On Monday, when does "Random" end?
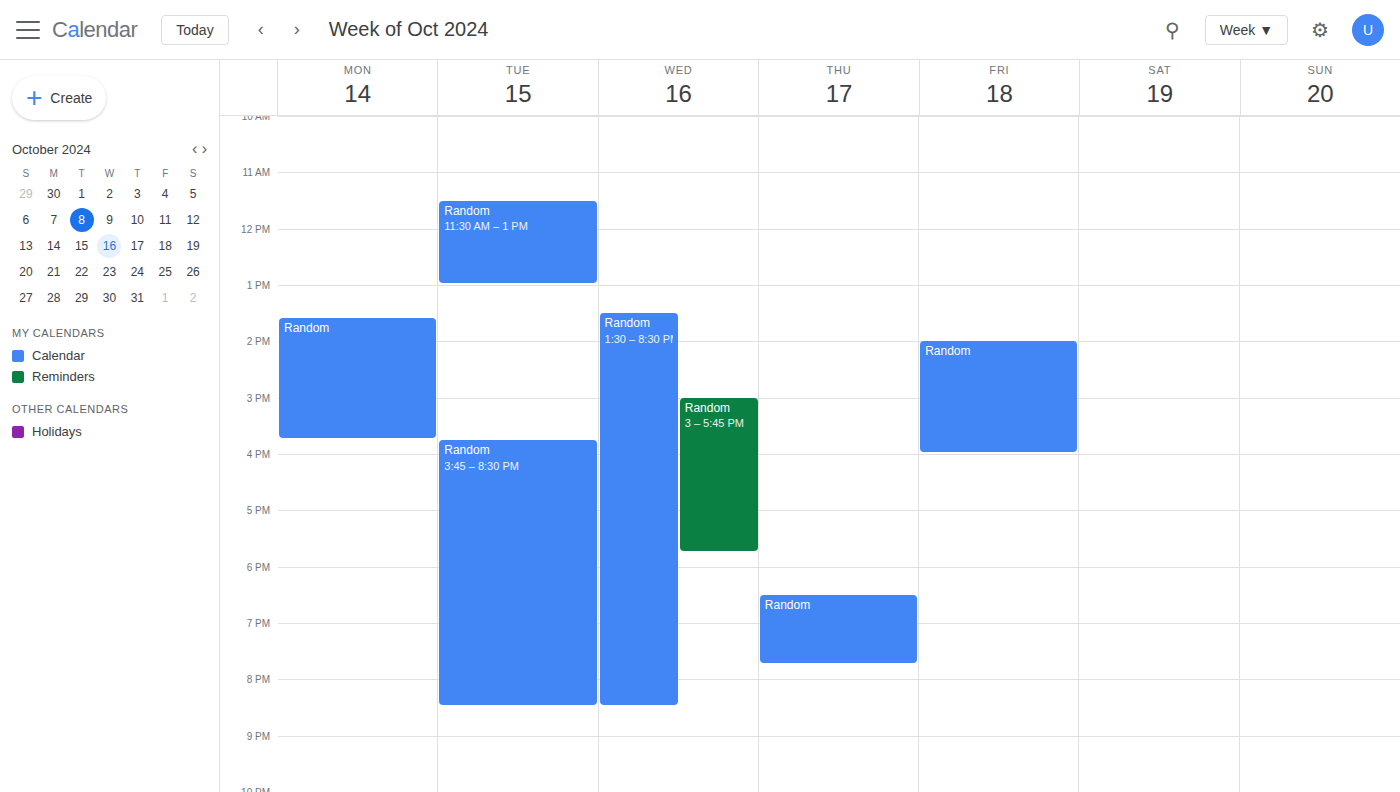
3:45 PM